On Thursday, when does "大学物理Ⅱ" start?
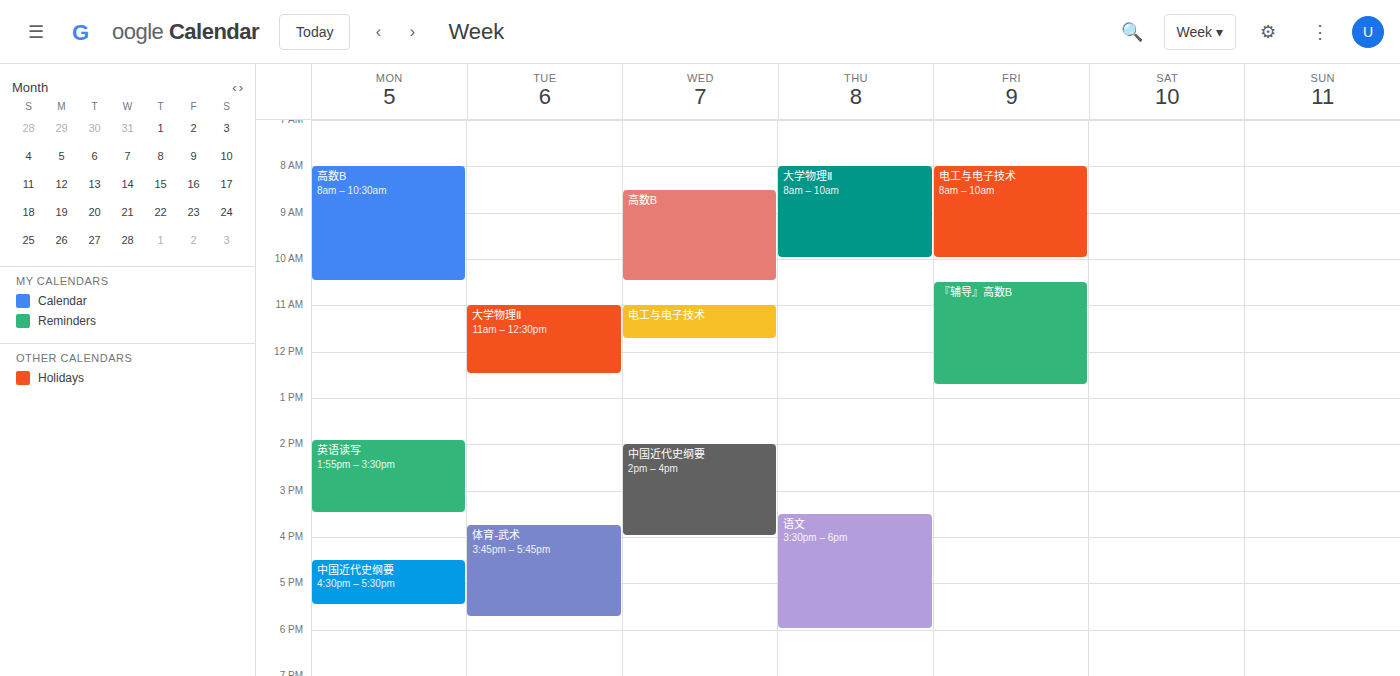
8:00 AM